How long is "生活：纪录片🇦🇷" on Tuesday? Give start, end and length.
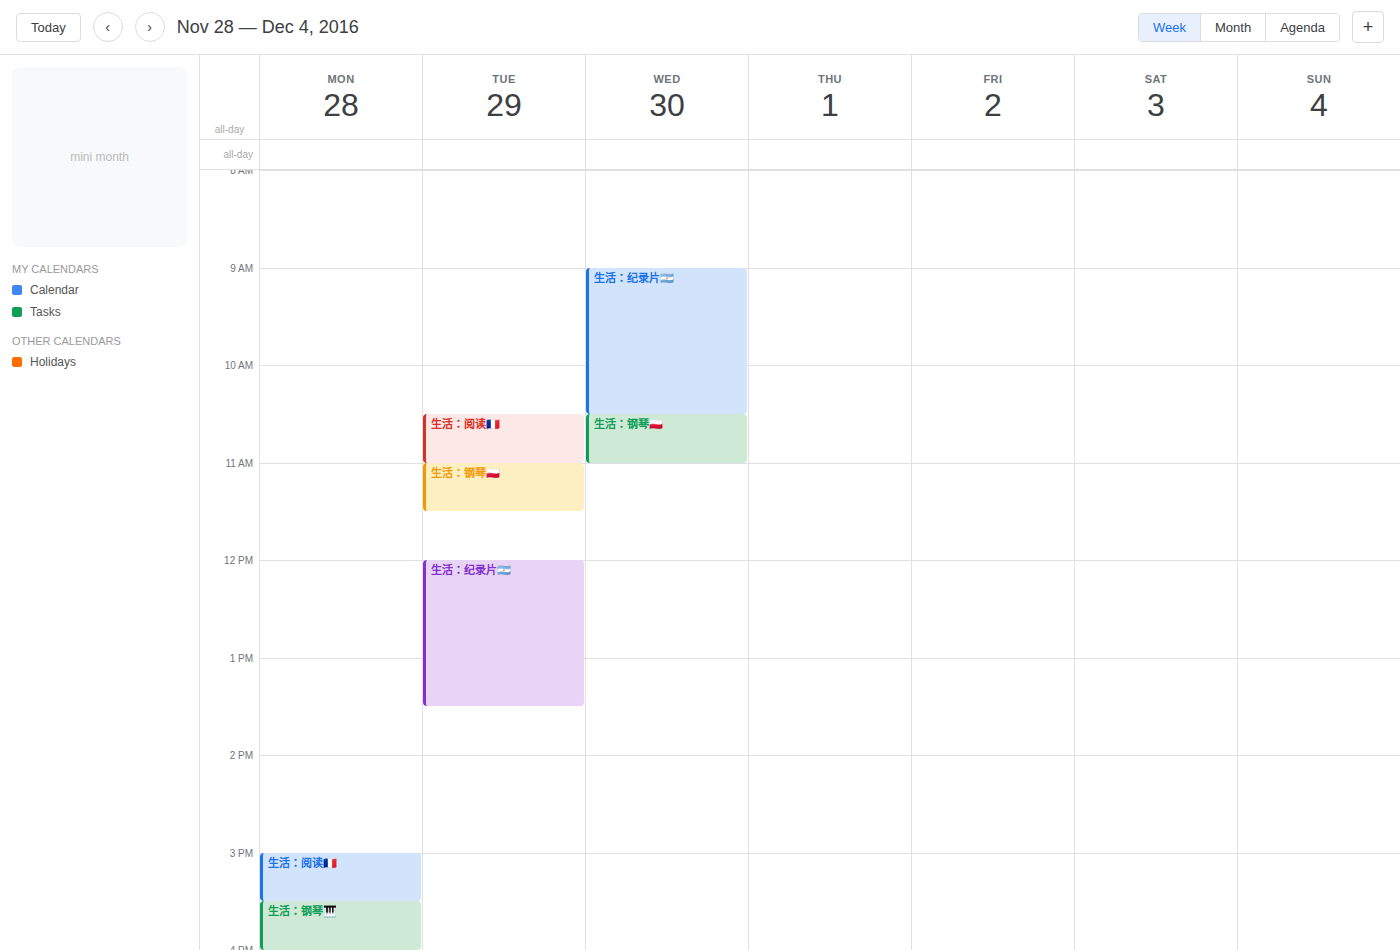
12:00 PM to 1:30 PM, 1 hour 30 minutes